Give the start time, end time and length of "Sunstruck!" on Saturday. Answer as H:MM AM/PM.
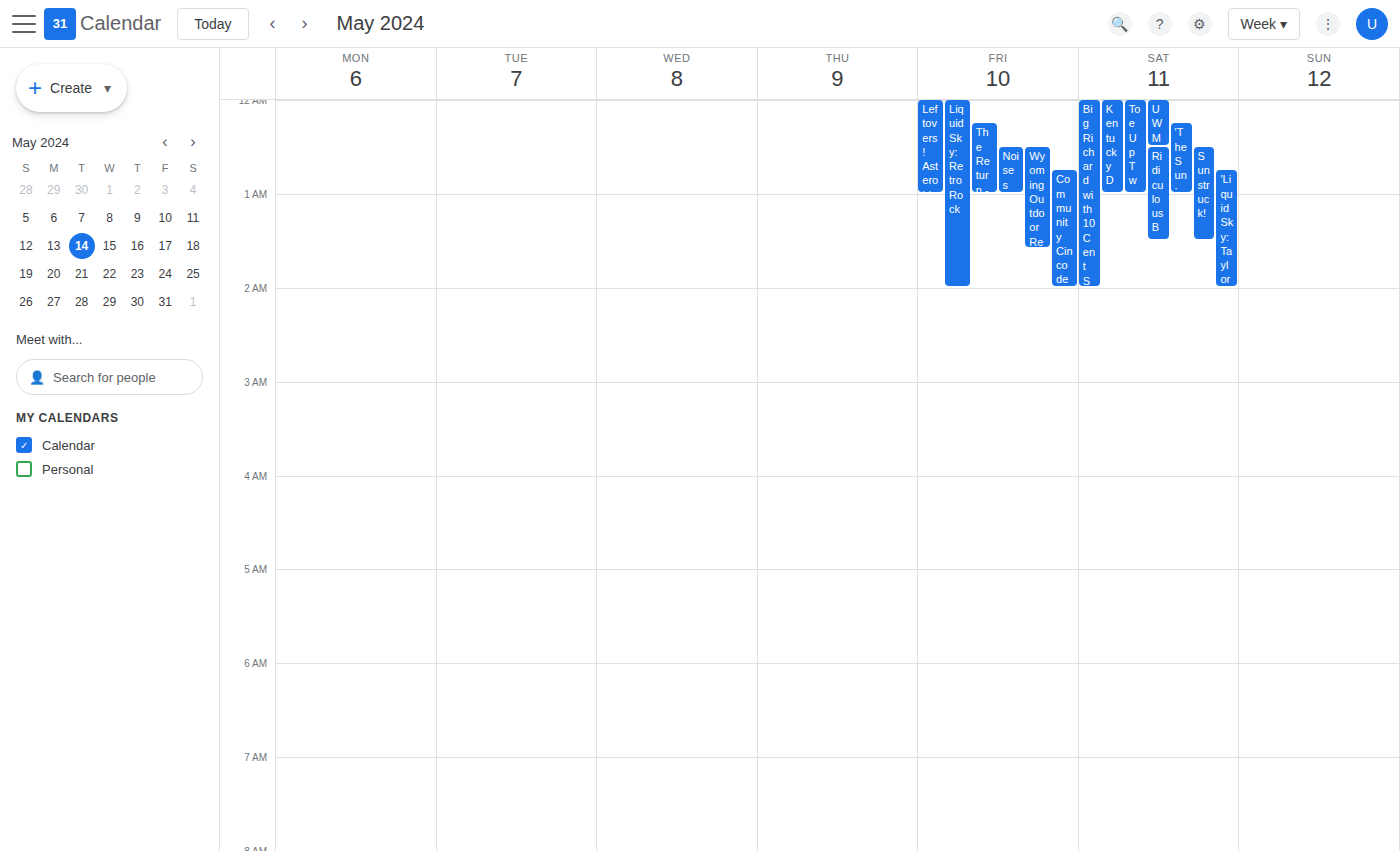
12:30 AM to 1:30 AM, 1 hour